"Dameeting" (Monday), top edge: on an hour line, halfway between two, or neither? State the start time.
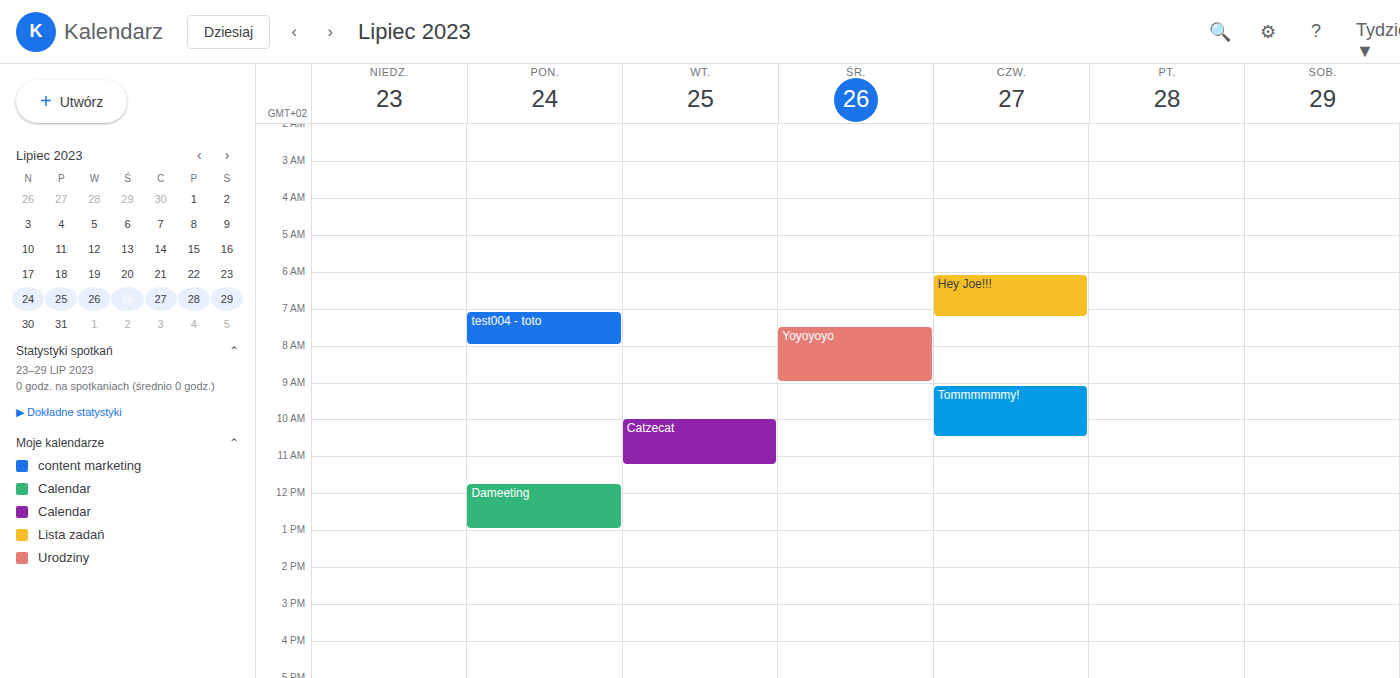
11:45 AM -- neither: three quarters of the way from the 11 AM line to the 12 PM line.